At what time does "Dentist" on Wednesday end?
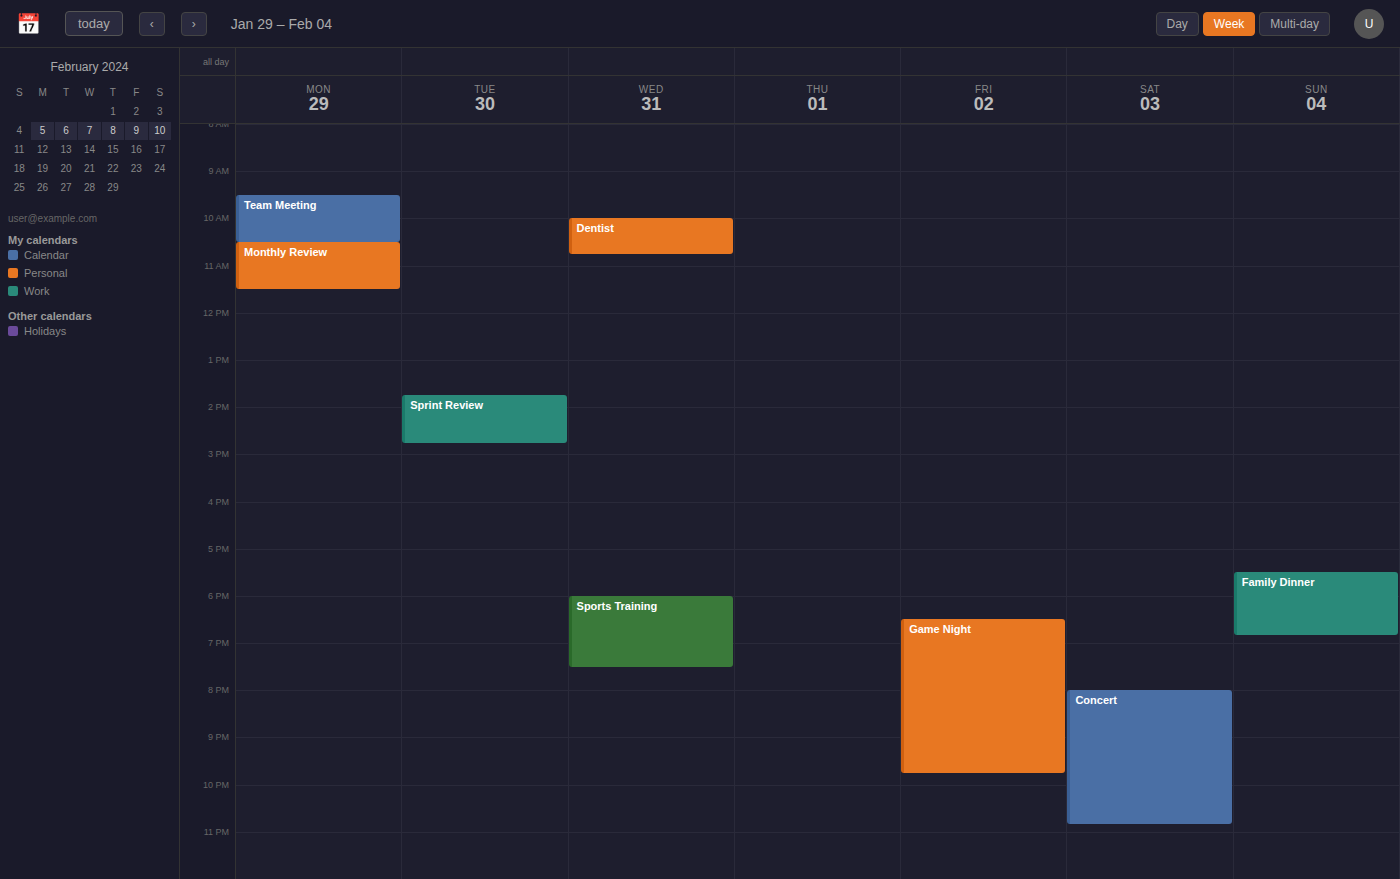
10:45 AM